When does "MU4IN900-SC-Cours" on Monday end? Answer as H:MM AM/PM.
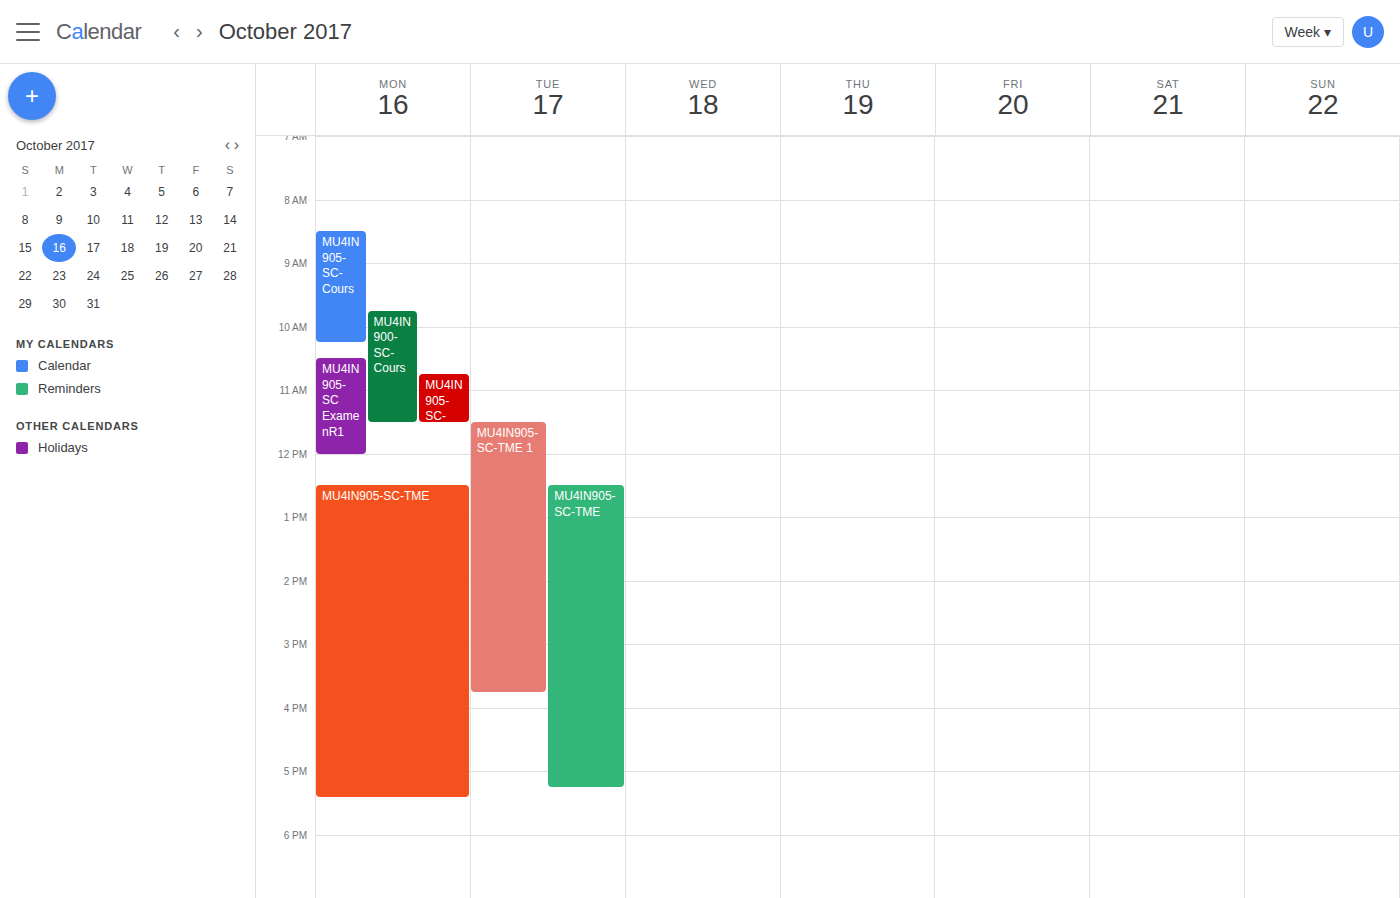
11:30 AM